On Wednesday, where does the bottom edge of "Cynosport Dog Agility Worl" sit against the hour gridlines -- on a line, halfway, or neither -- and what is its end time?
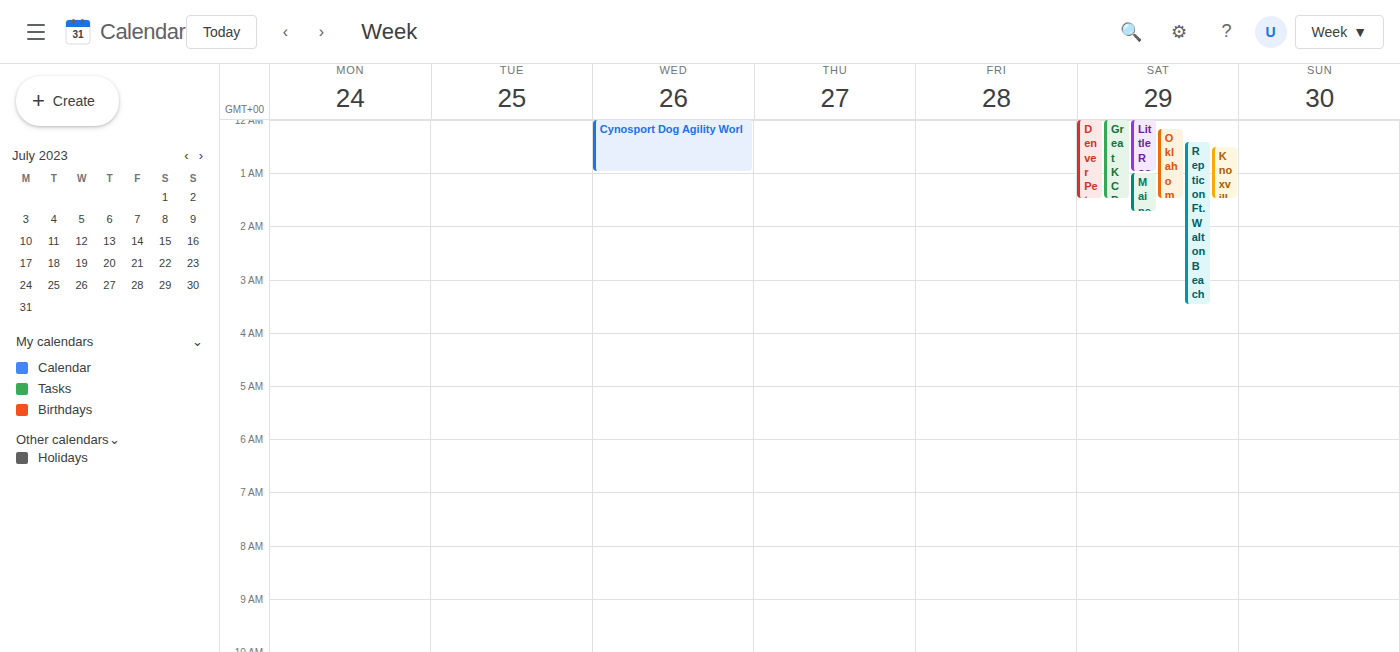
1:00 AM -- exactly on the 1 AM line.